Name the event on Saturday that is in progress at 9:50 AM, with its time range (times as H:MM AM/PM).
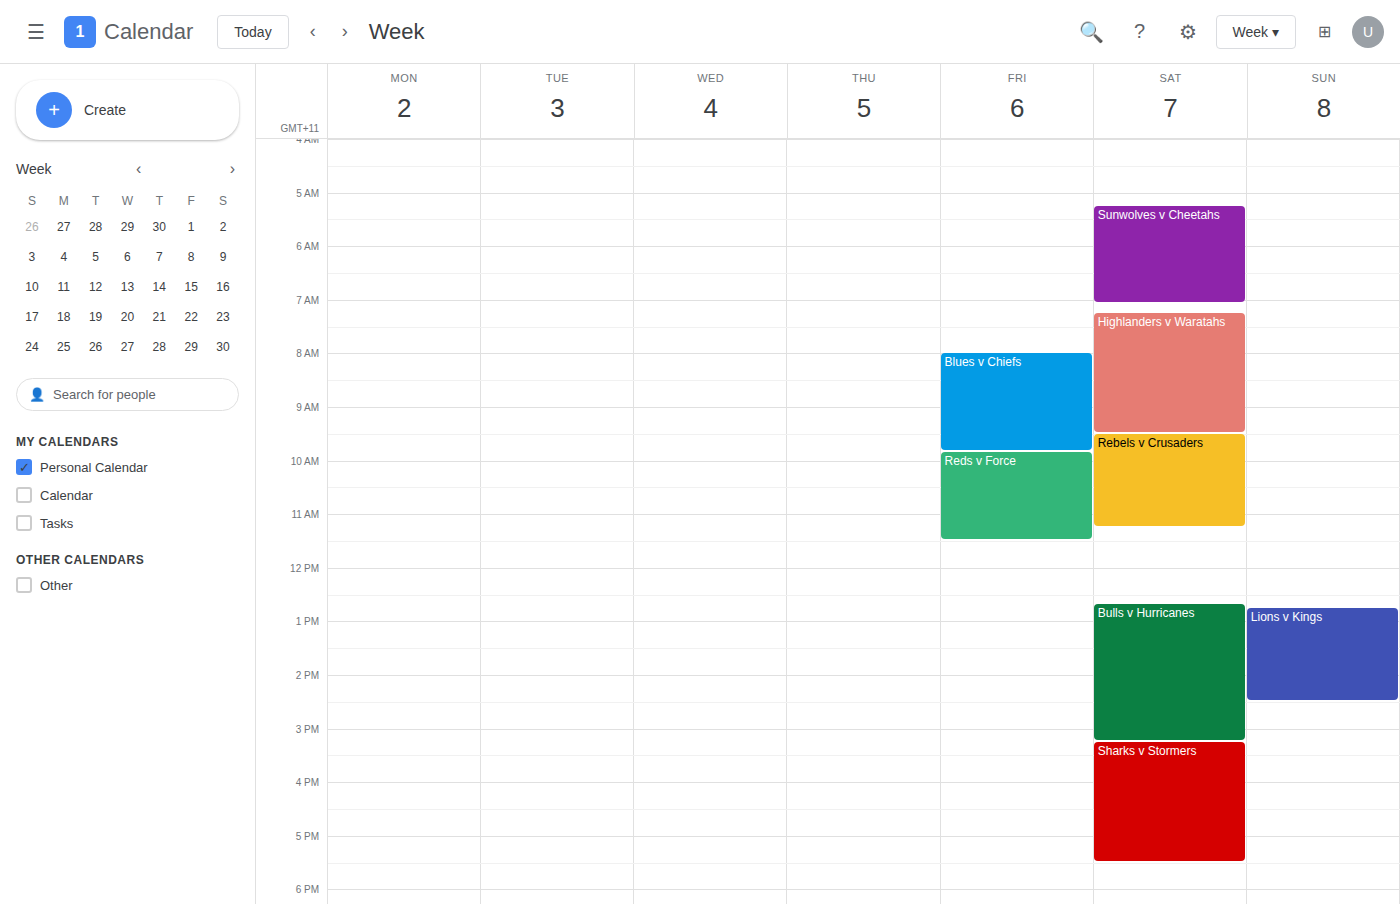
"Rebels v Crusaders", 9:30 AM to 11:15 AM